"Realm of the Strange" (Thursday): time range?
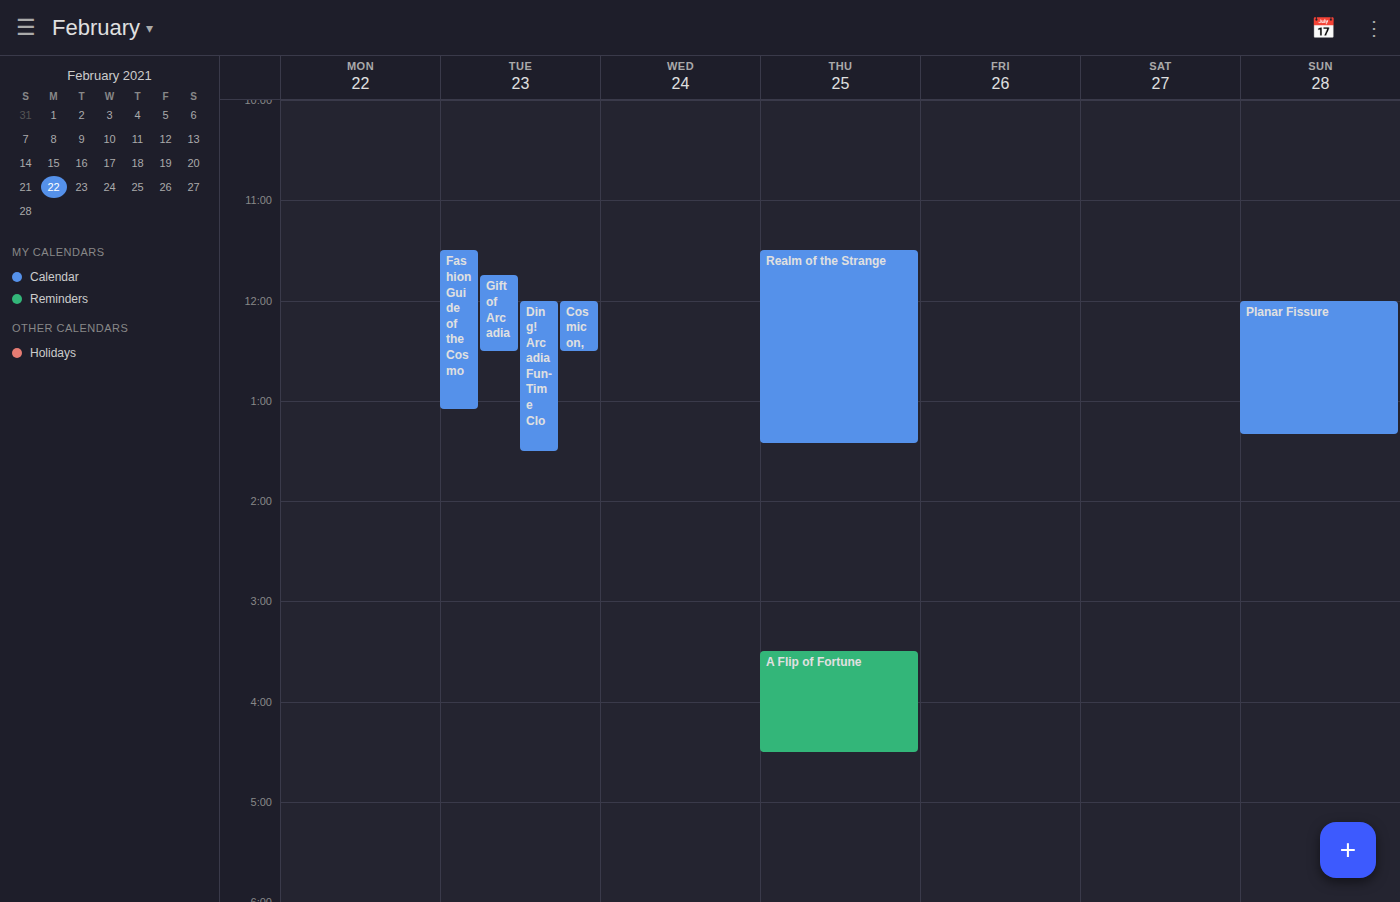
11:30 AM to 1:25 PM